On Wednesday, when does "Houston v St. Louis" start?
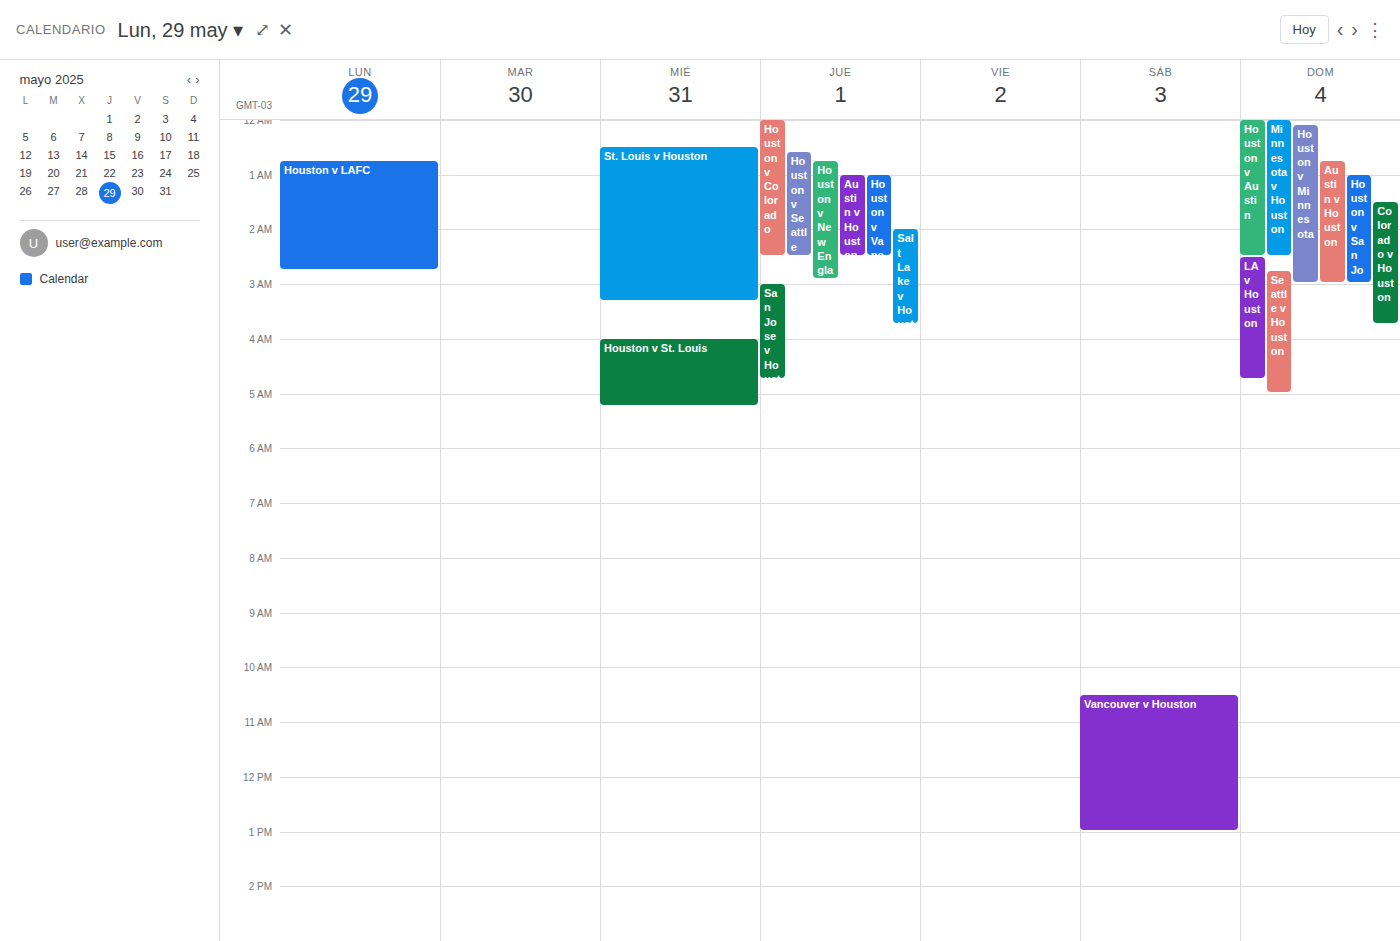
4:00 AM